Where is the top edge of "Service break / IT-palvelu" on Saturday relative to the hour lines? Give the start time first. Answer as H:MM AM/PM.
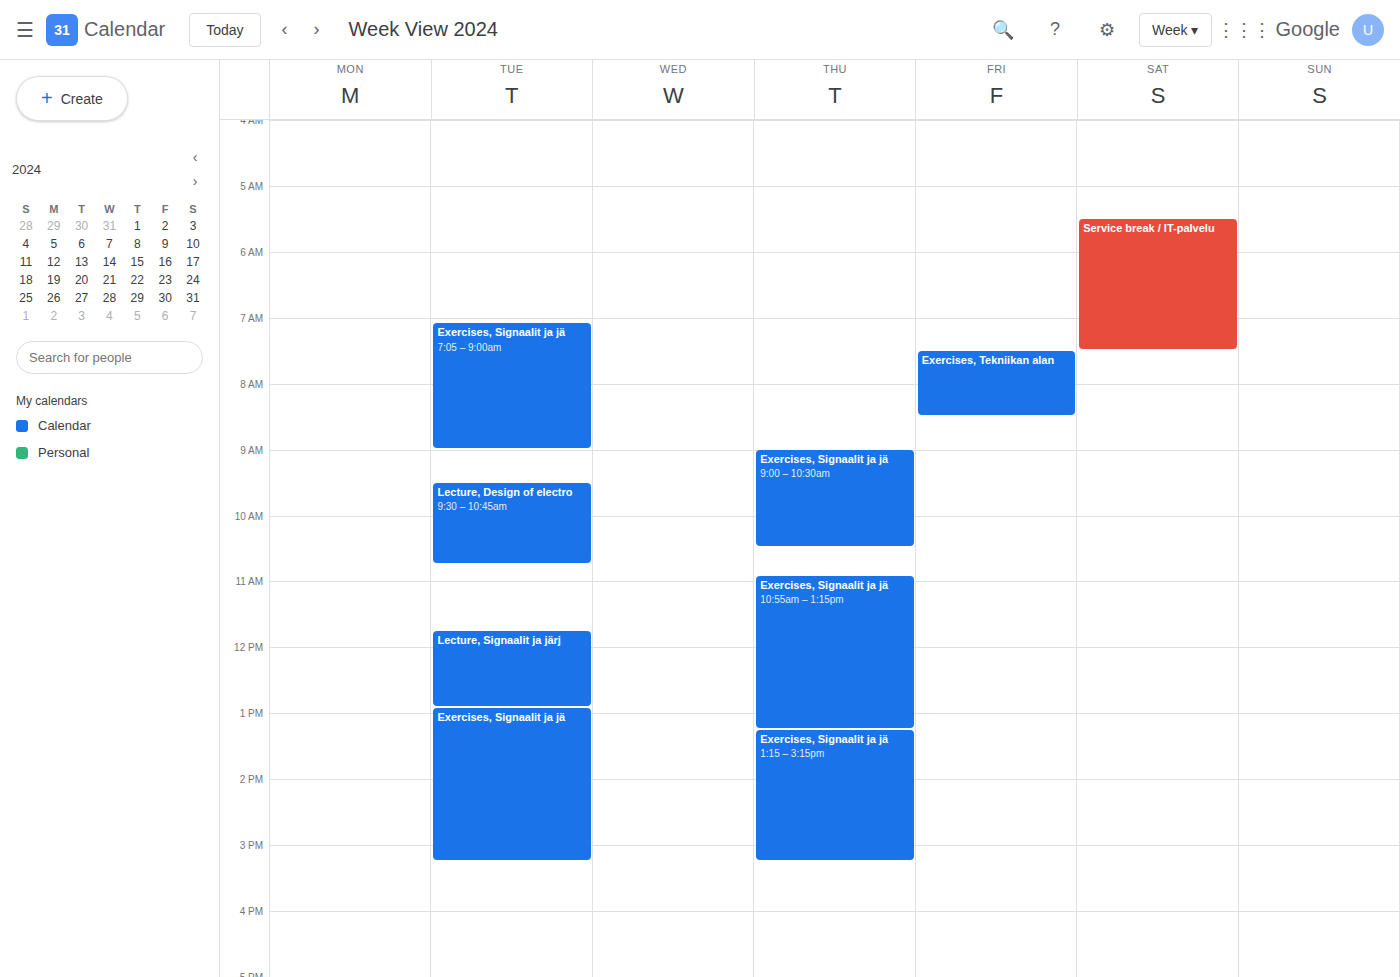
5:30 AM -- halfway between the 5 AM and 6 AM lines.